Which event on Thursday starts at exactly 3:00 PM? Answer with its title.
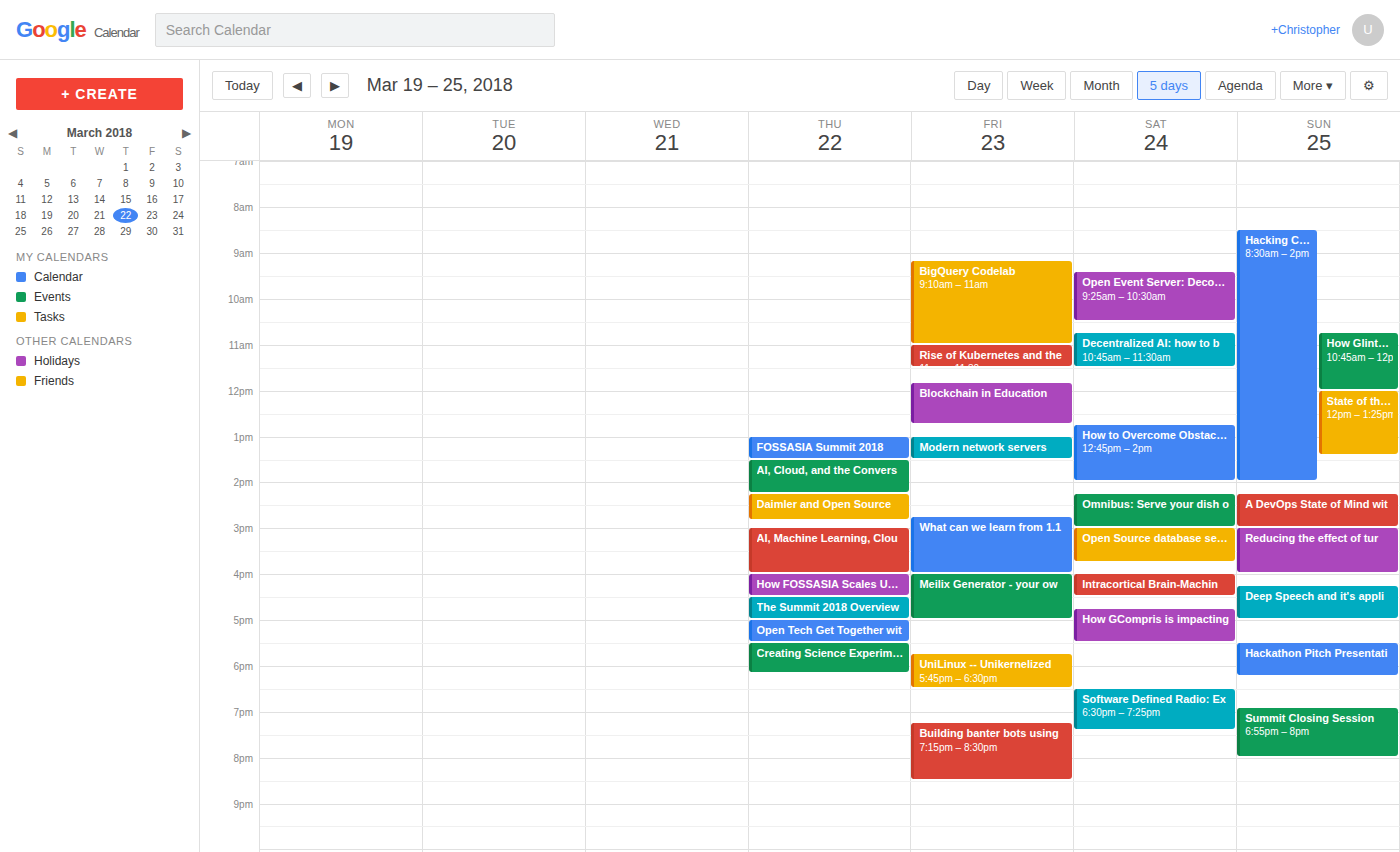
"AI, Machine Learning, Clou"